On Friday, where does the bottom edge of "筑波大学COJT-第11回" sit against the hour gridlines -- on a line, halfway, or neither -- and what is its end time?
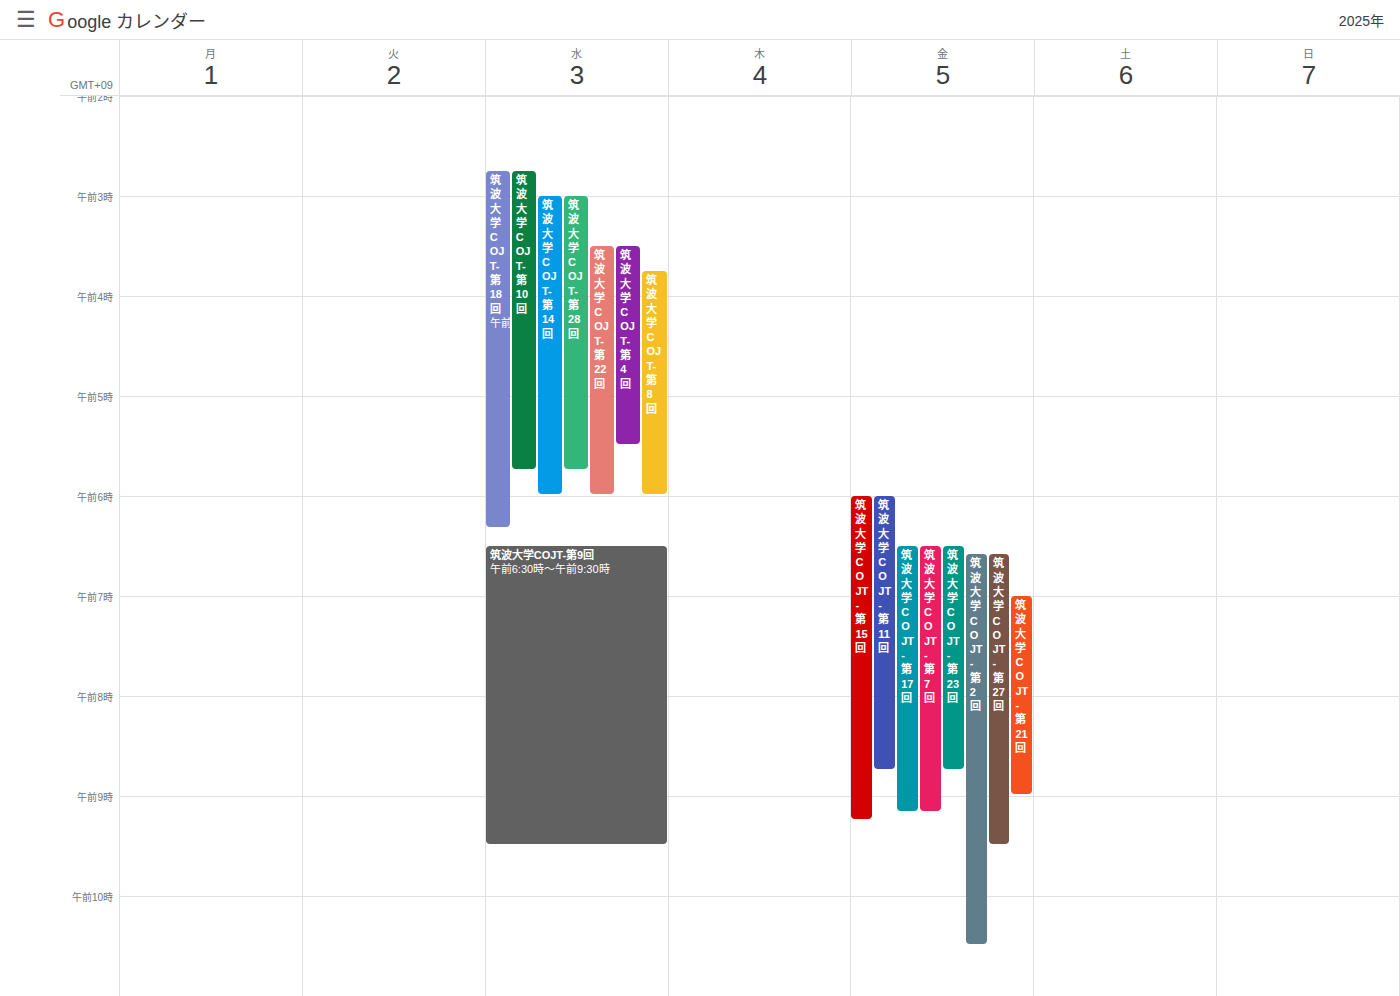
8:45 AM -- neither: three quarters of the way from the 8 AM line to the 9 AM line.